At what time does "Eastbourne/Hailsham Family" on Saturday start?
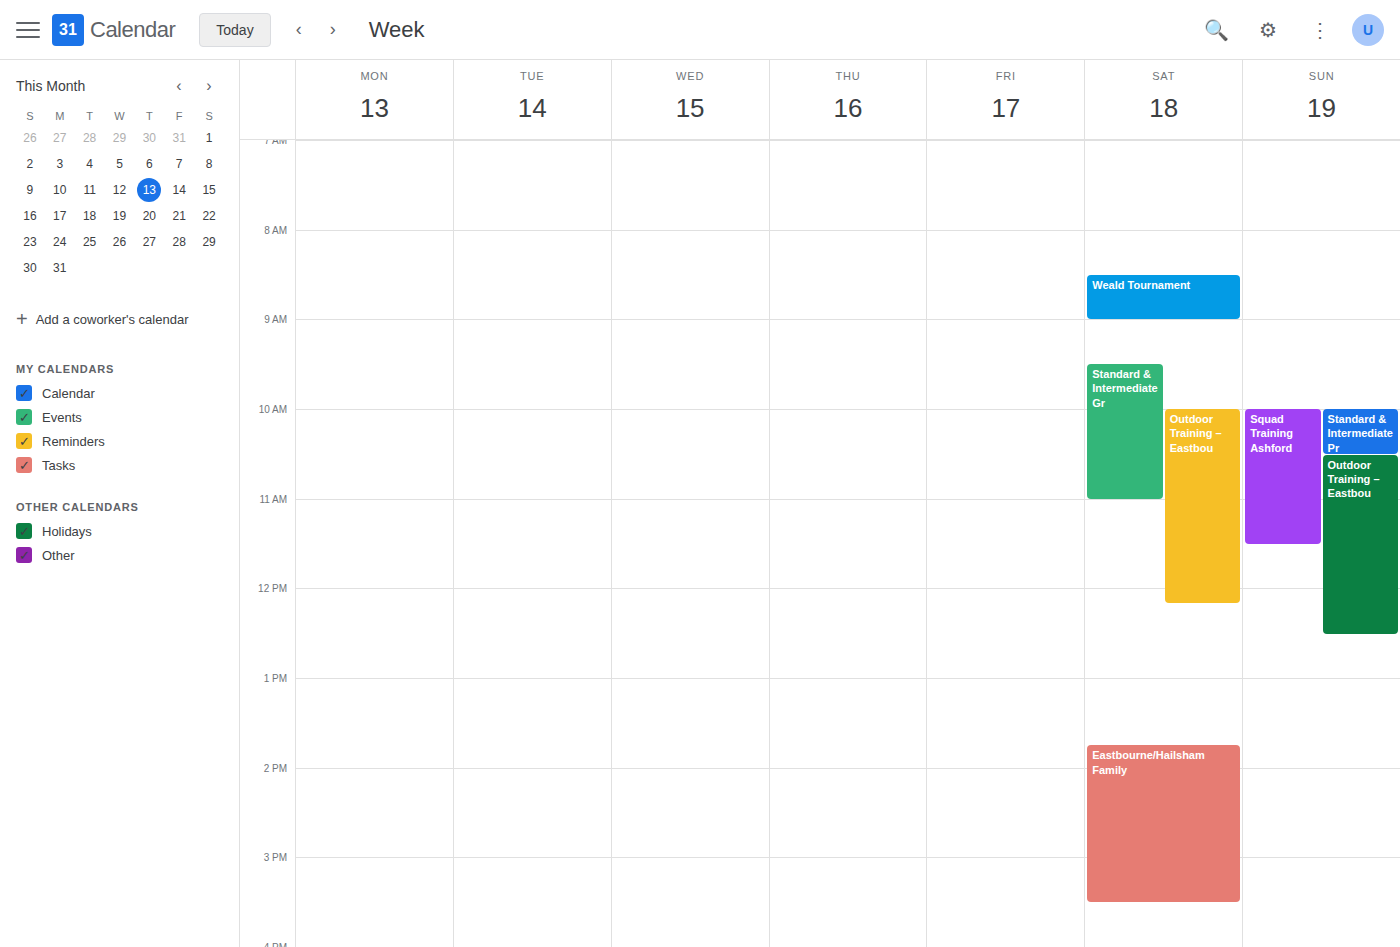
1:45 PM